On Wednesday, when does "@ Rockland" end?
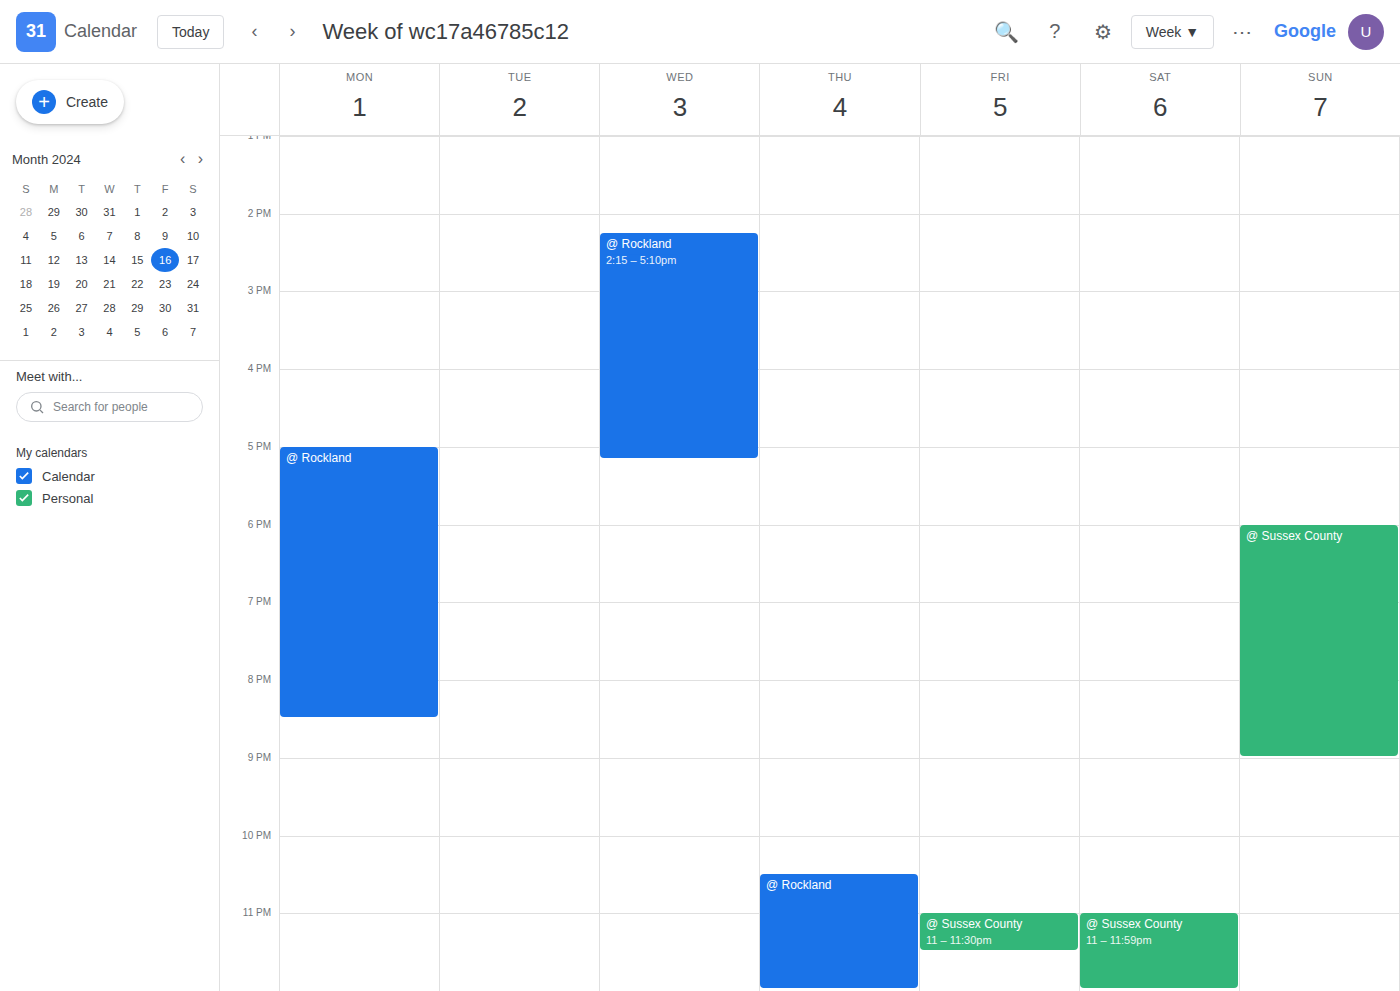
17:10